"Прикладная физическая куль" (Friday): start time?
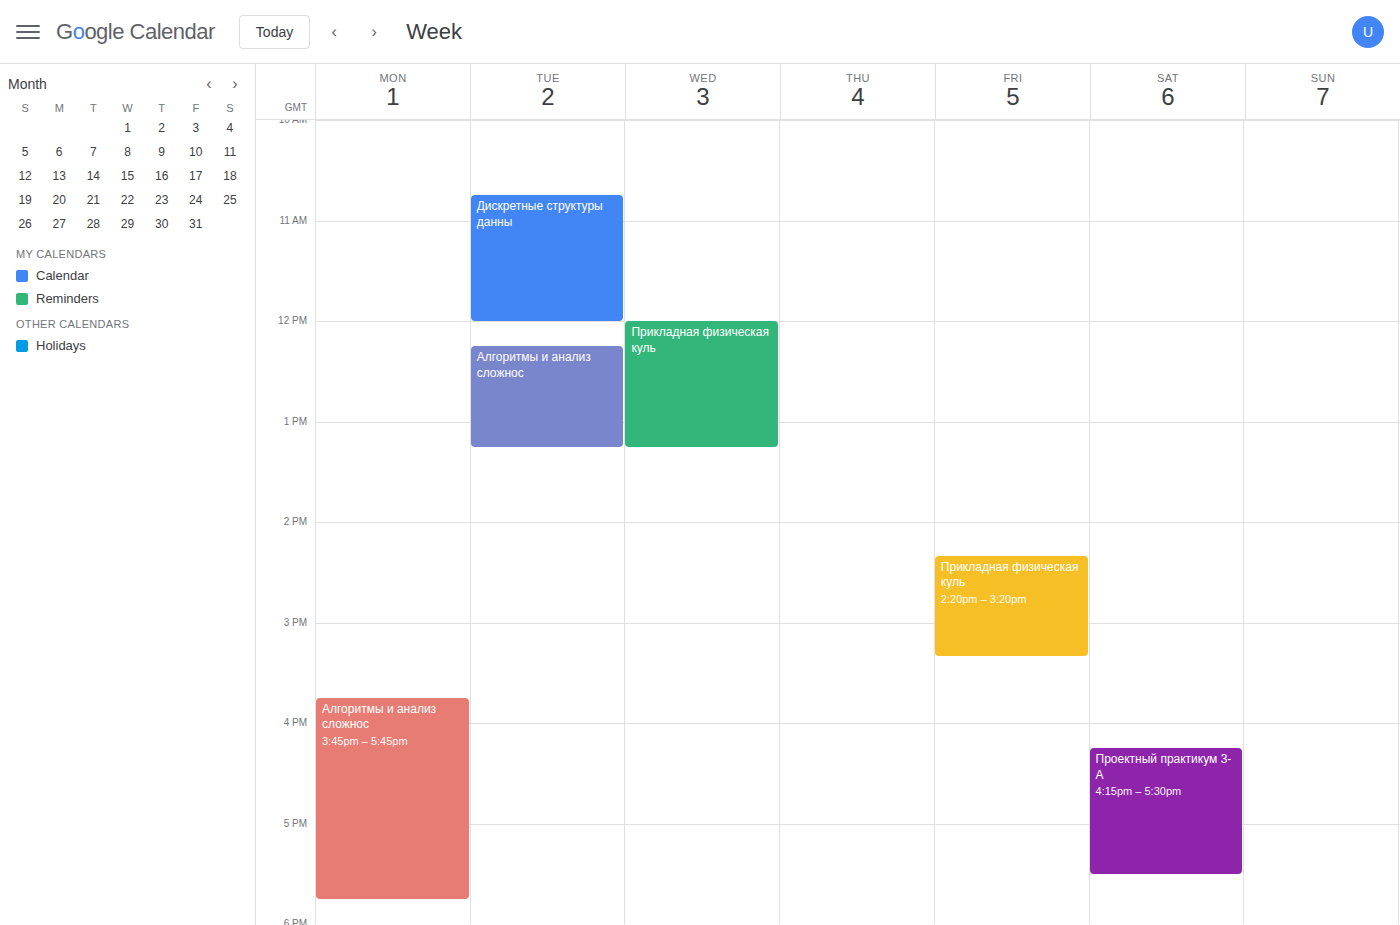
2:20 PM